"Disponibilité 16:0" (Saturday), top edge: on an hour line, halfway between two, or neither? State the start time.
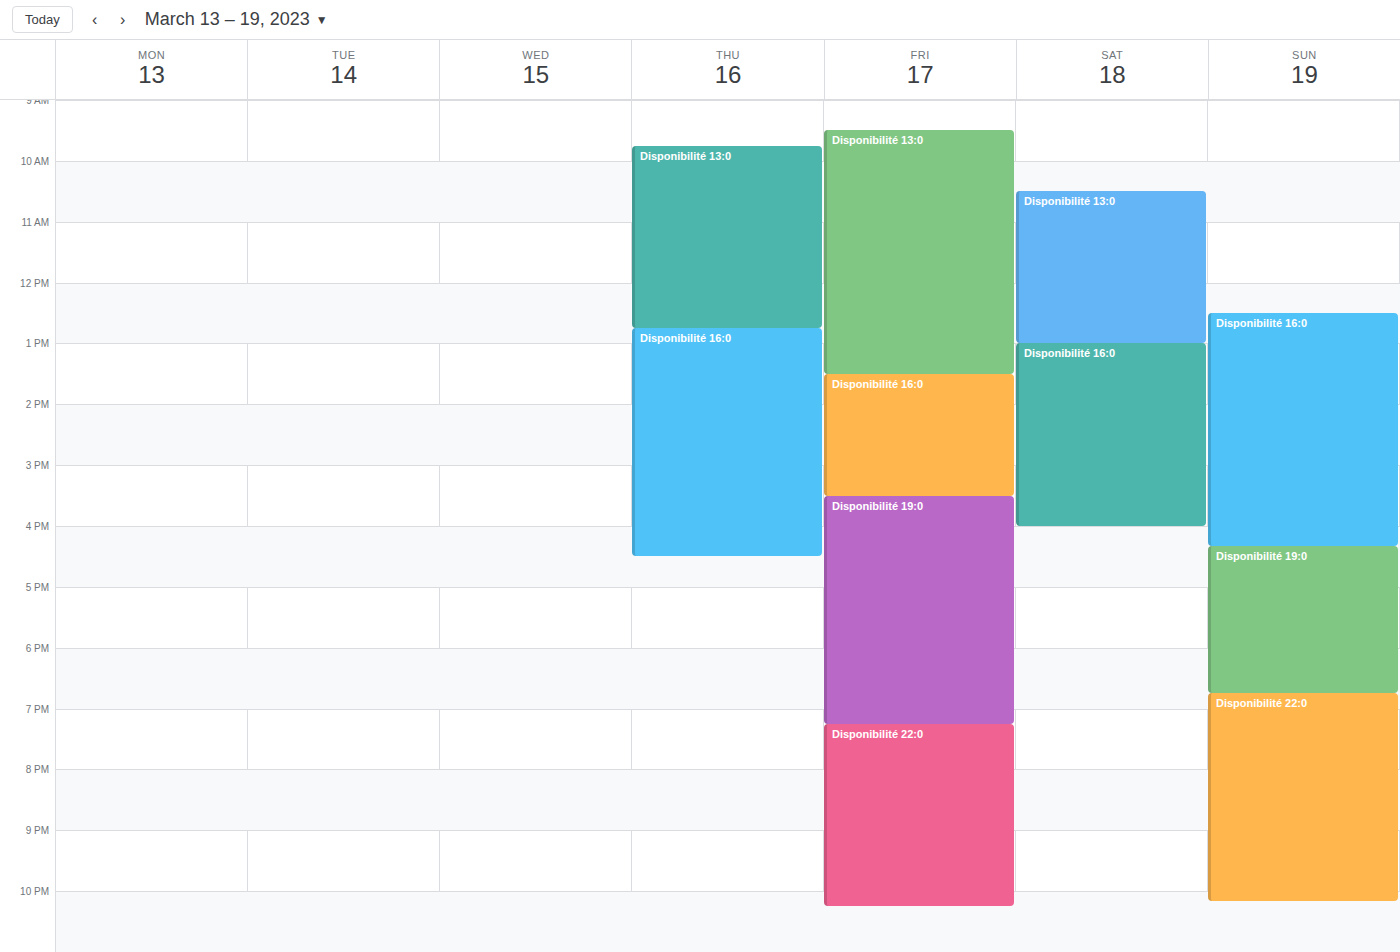
13:00 -- exactly on the 13:00 line.